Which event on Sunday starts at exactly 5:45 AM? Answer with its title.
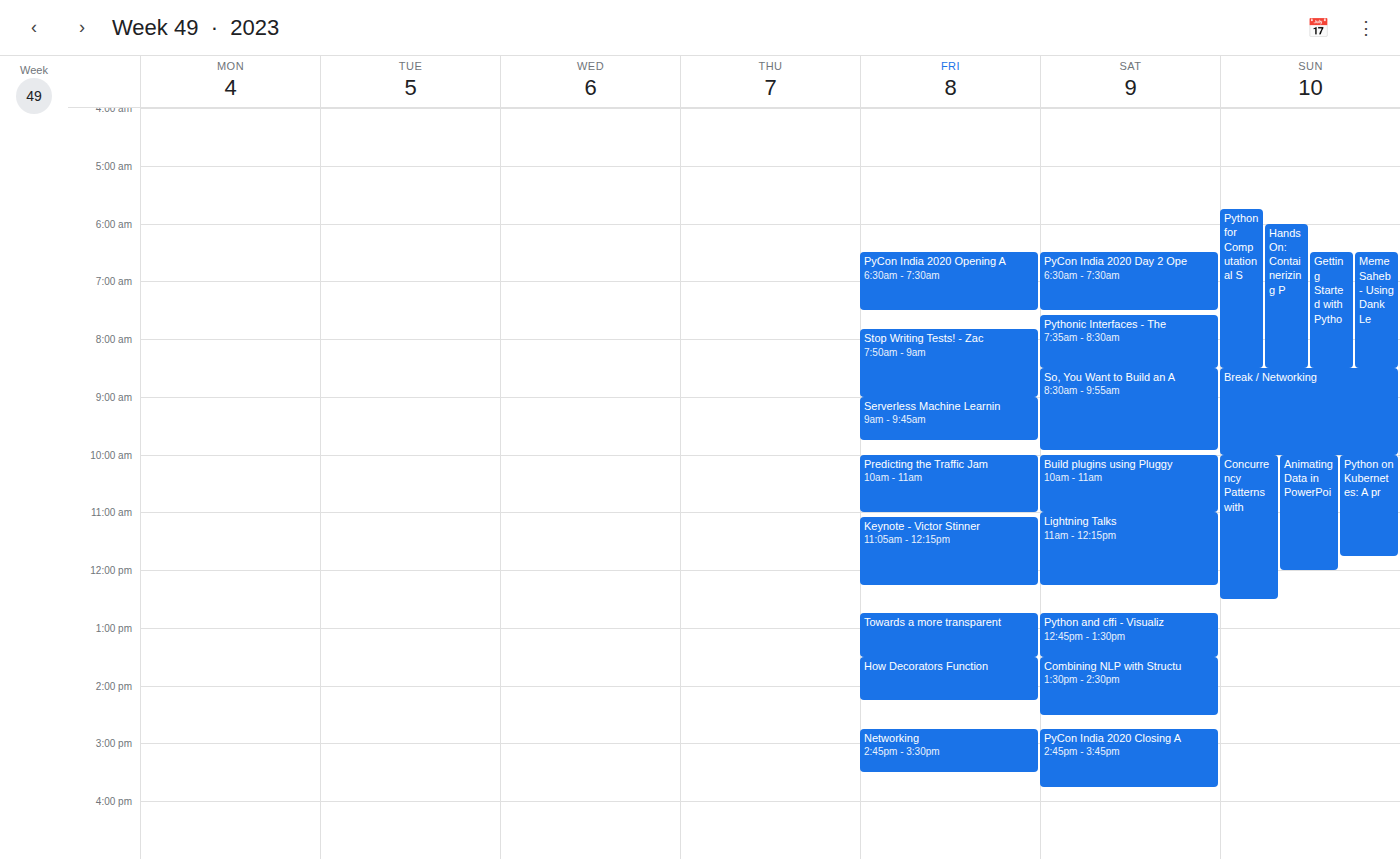
"Python for Computational S"